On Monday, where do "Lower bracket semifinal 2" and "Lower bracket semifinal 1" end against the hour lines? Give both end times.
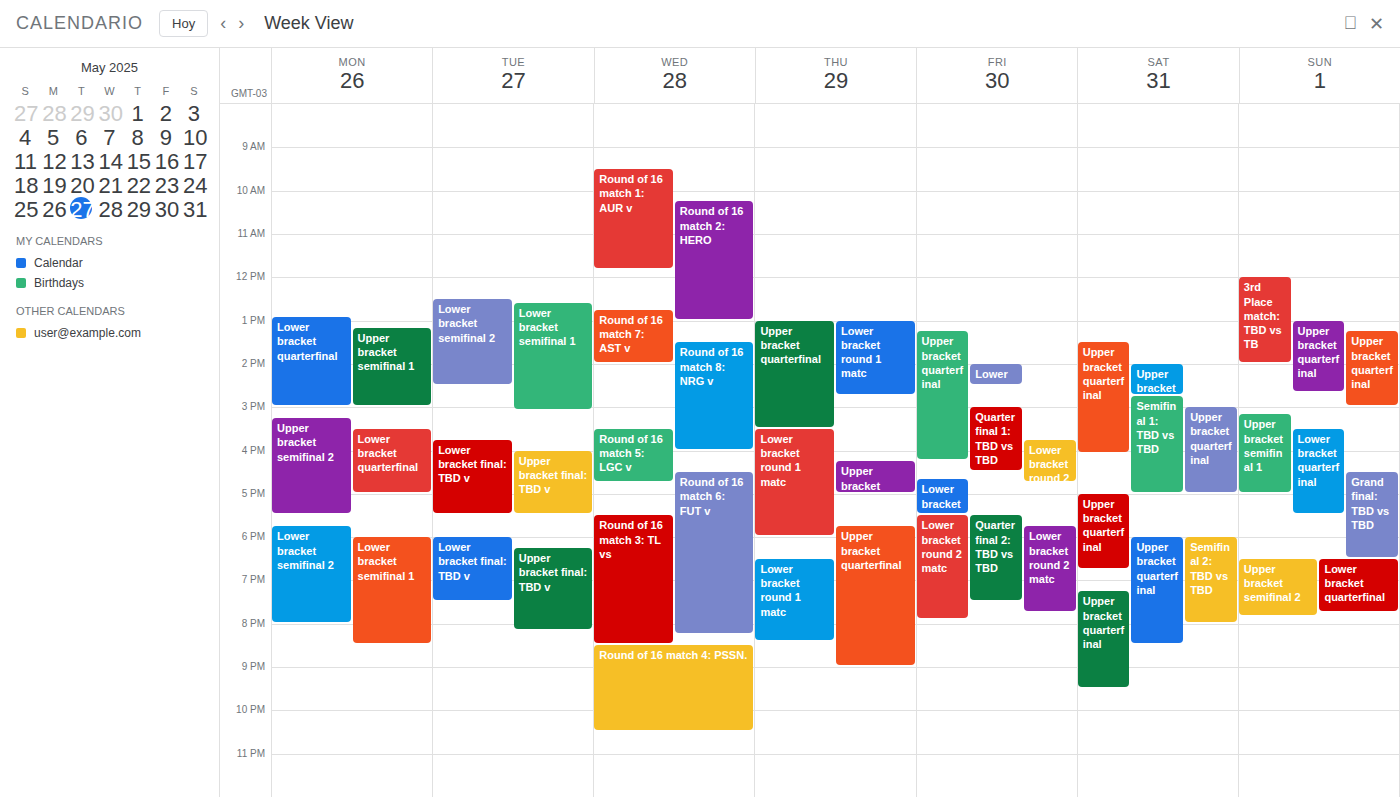
"Lower bracket semifinal 2": 8:00 PM, exactly on the 8 PM line. "Lower bracket semifinal 1": 8:30 PM, halfway between the 8 PM and 9 PM lines.